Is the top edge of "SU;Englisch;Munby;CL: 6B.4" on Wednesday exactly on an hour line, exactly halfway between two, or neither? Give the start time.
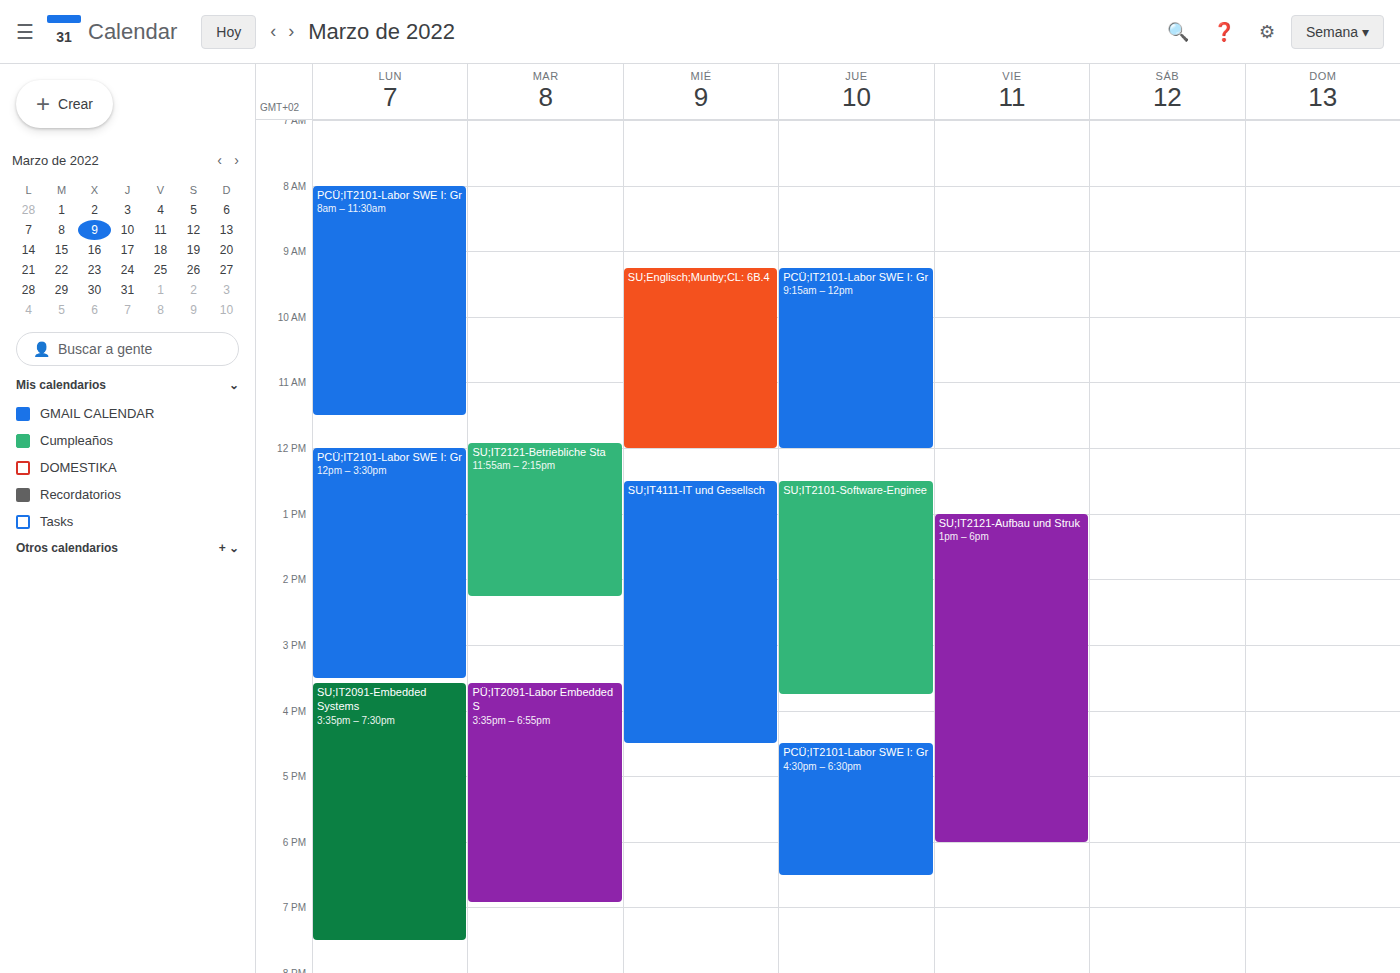
9:15 AM -- neither: a quarter of the way from the 9 AM line to the 10 AM line.